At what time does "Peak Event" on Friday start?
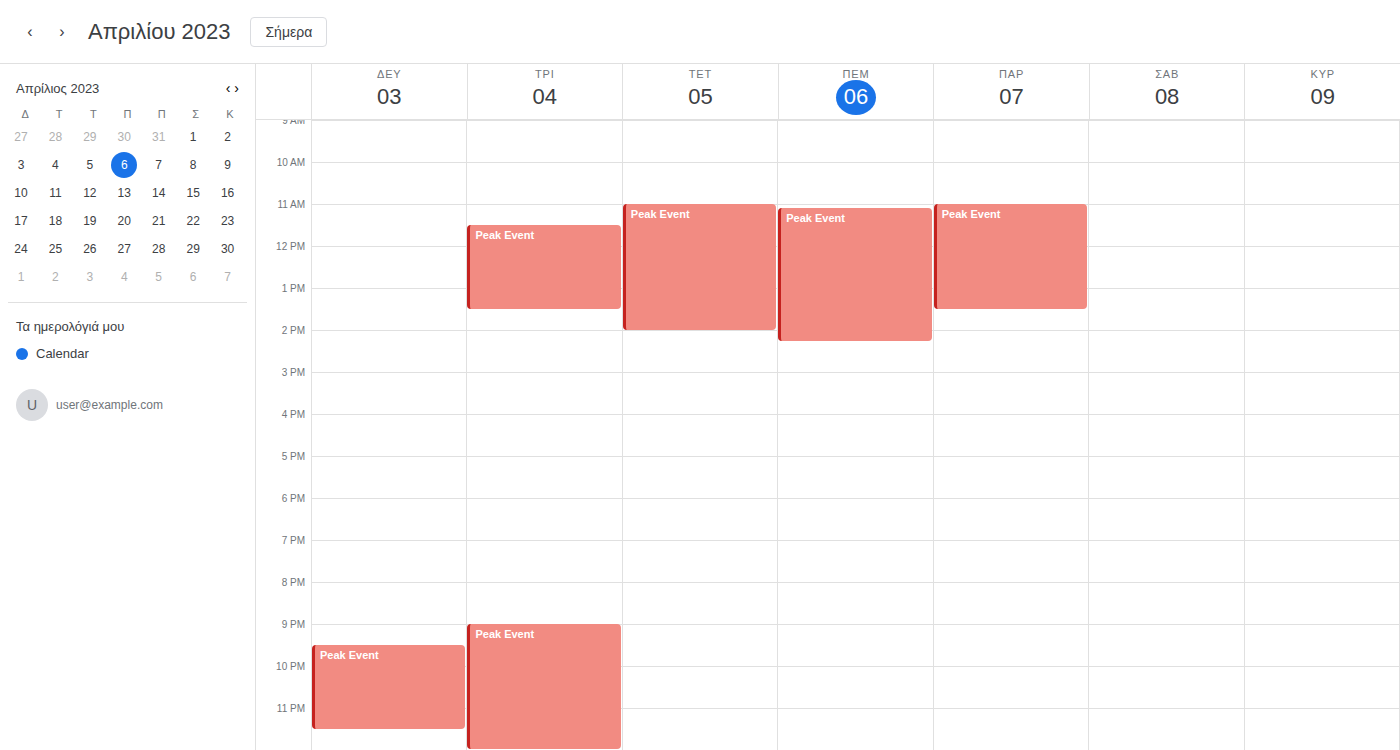
11:00 AM